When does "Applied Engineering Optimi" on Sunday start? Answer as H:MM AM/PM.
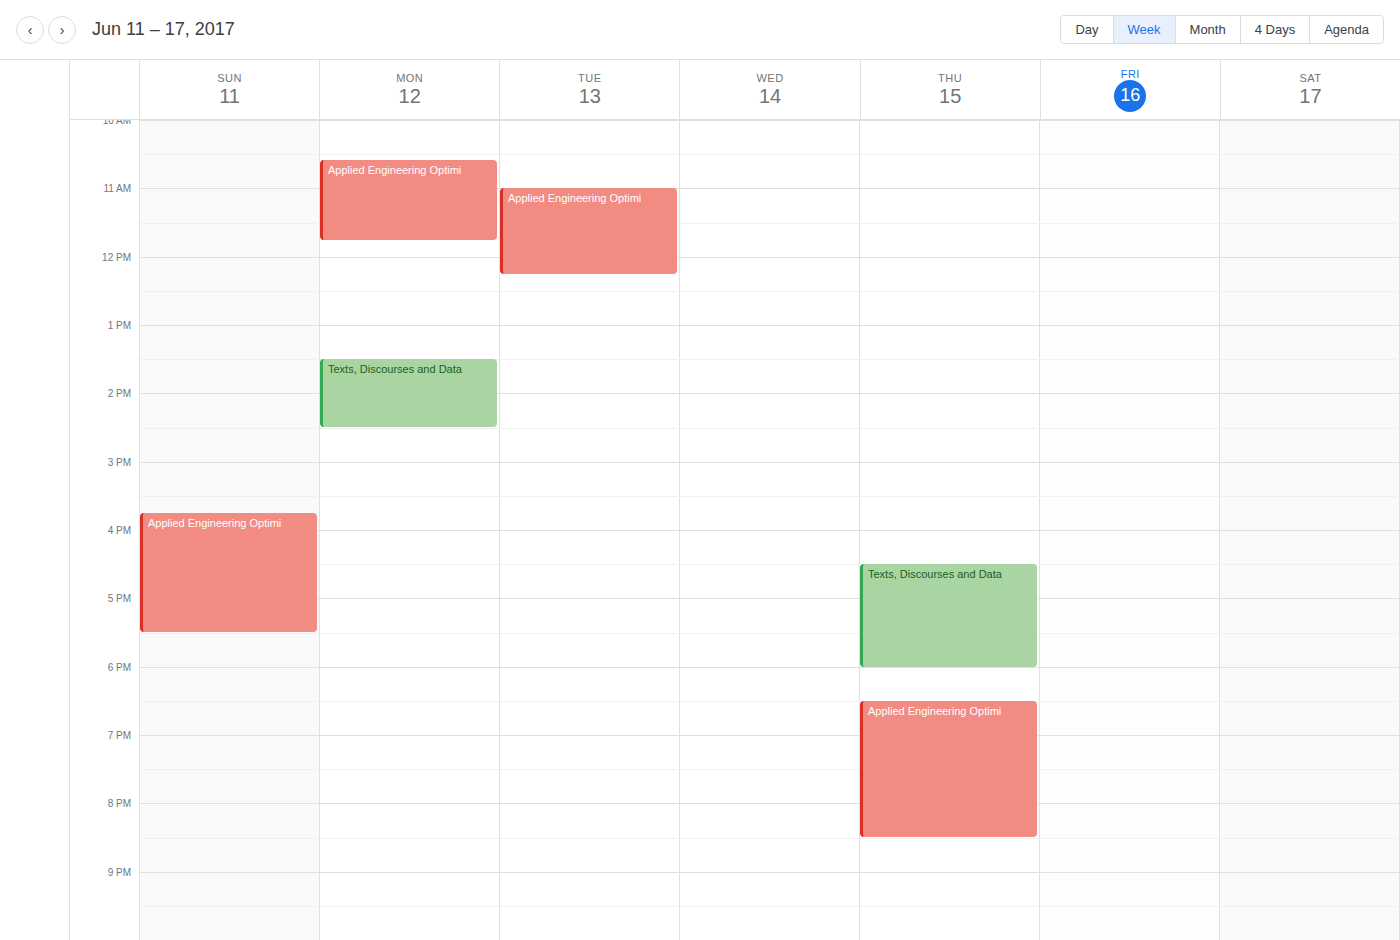
3:45 PM